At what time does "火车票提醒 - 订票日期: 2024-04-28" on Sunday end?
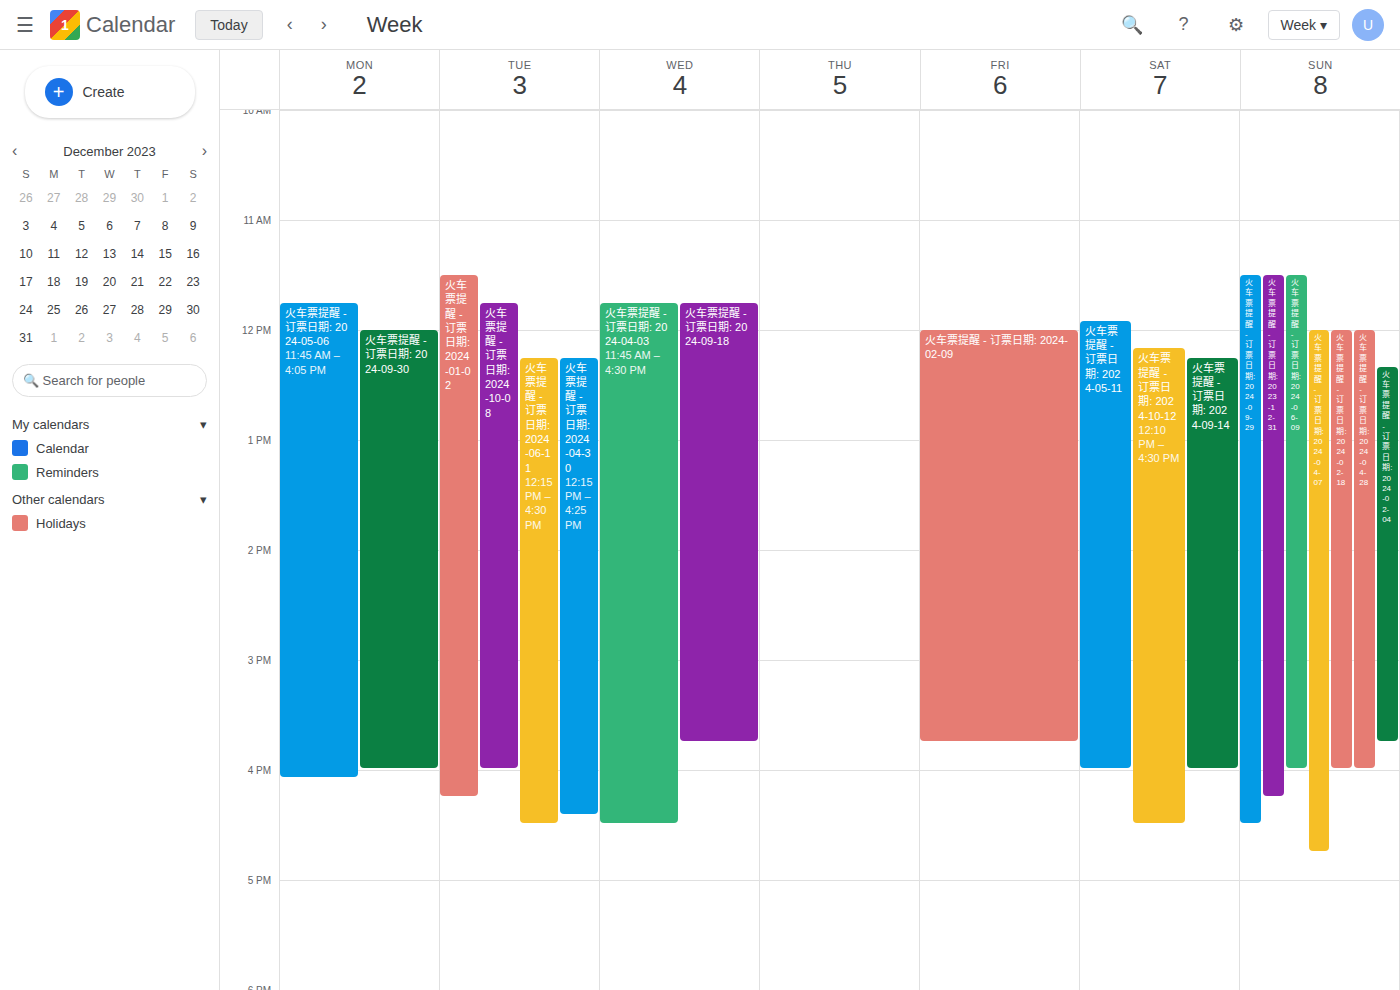
4:00 PM